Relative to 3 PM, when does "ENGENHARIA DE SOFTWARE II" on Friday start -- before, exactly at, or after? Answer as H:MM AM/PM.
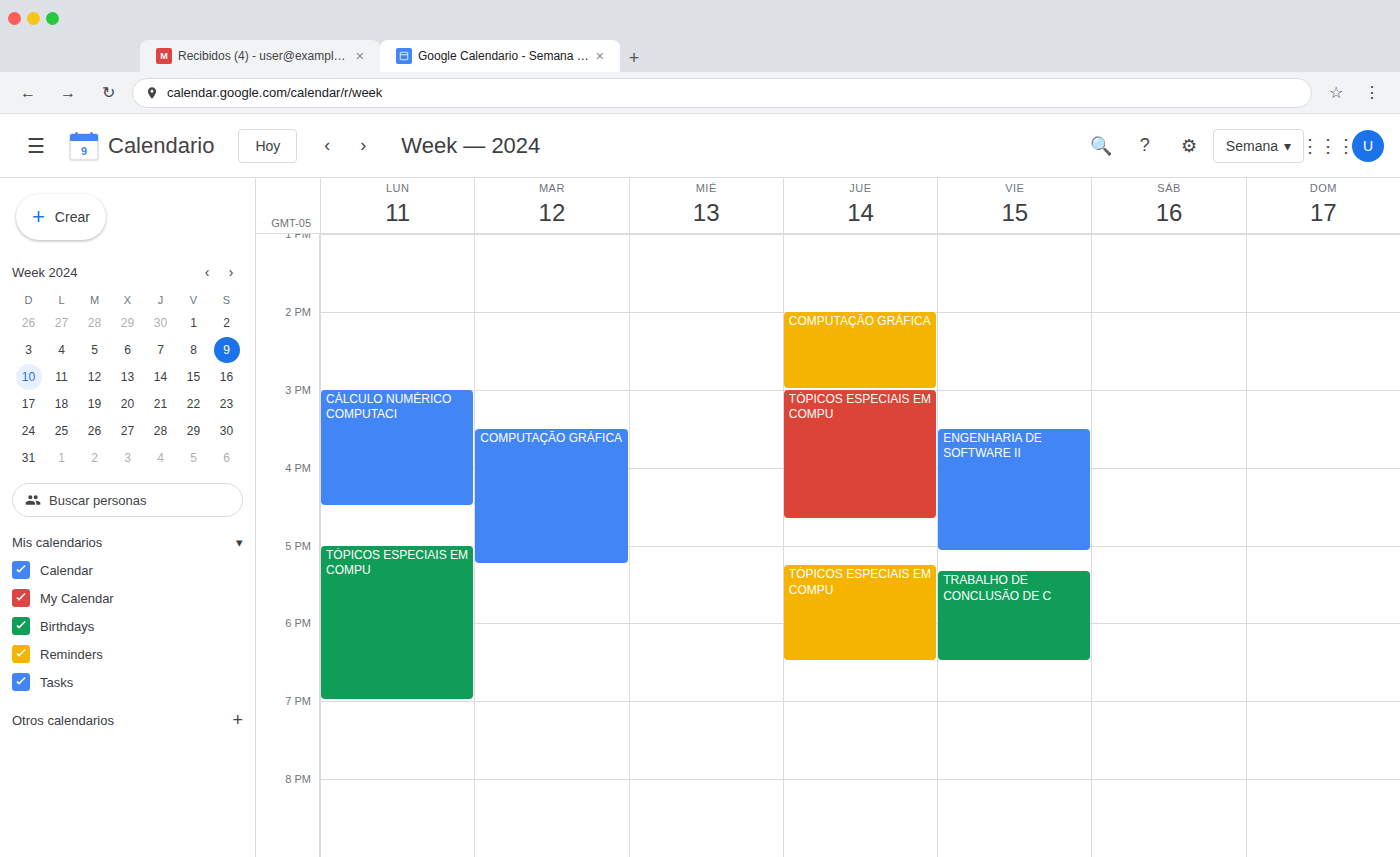
3:30 PM -- after 3 PM, 30 minutes below the 3 PM line.